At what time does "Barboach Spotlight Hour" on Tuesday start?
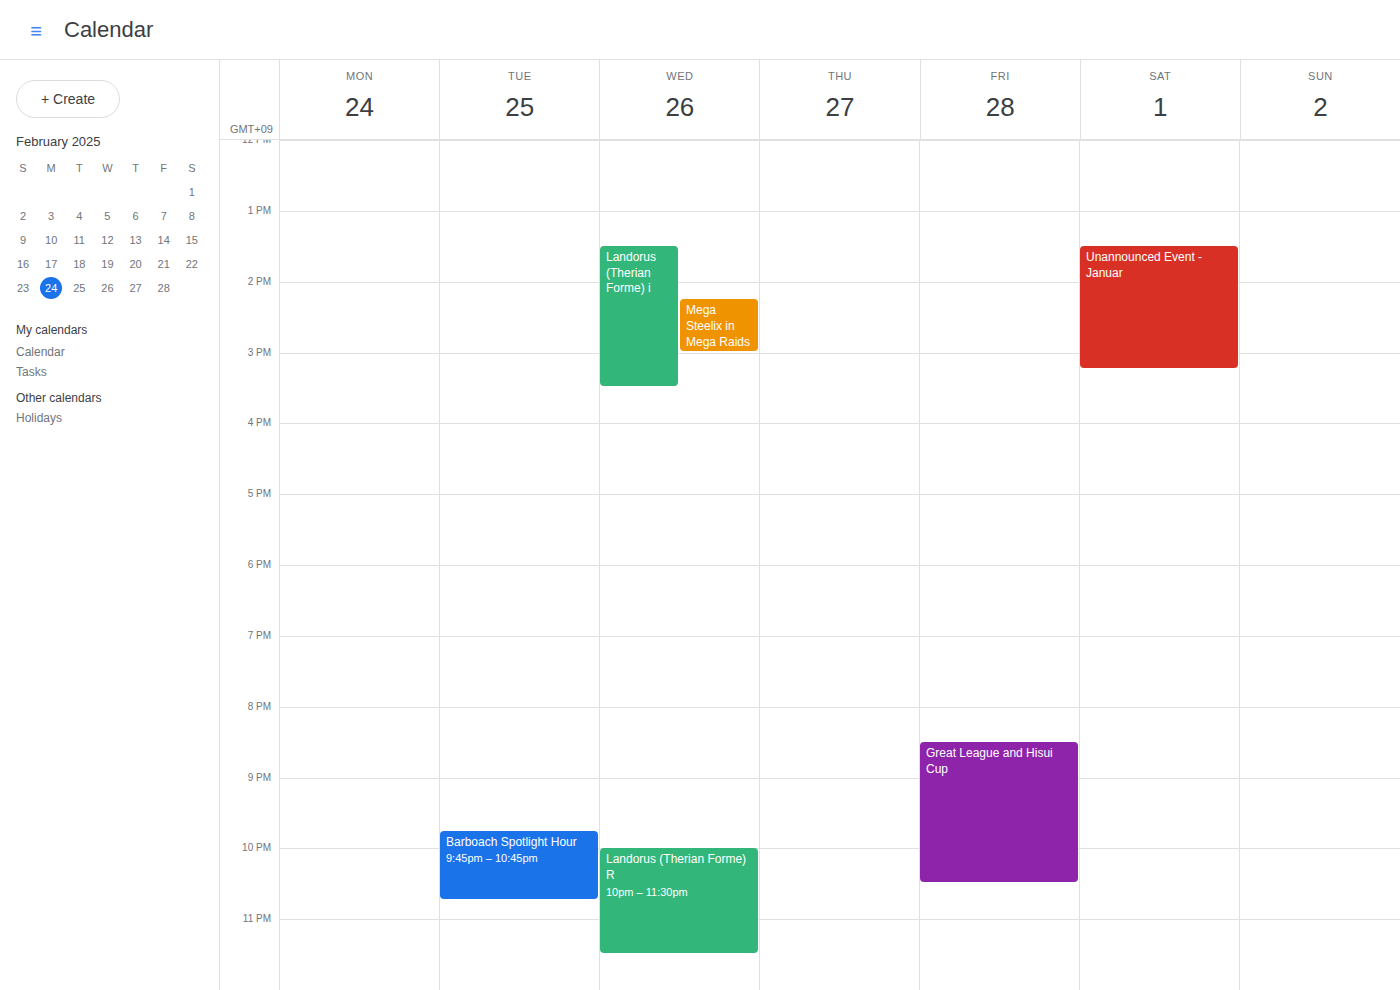
21:45